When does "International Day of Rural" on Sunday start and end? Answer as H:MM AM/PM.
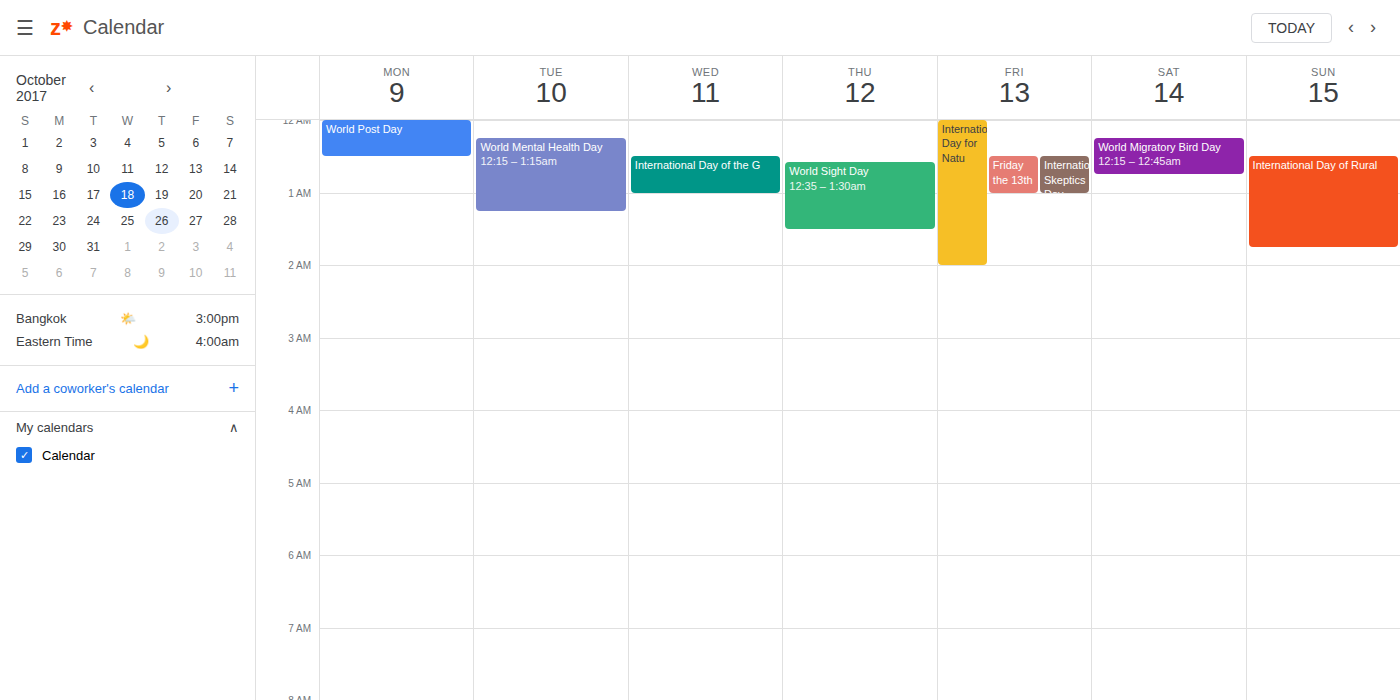
12:30 AM to 1:45 AM